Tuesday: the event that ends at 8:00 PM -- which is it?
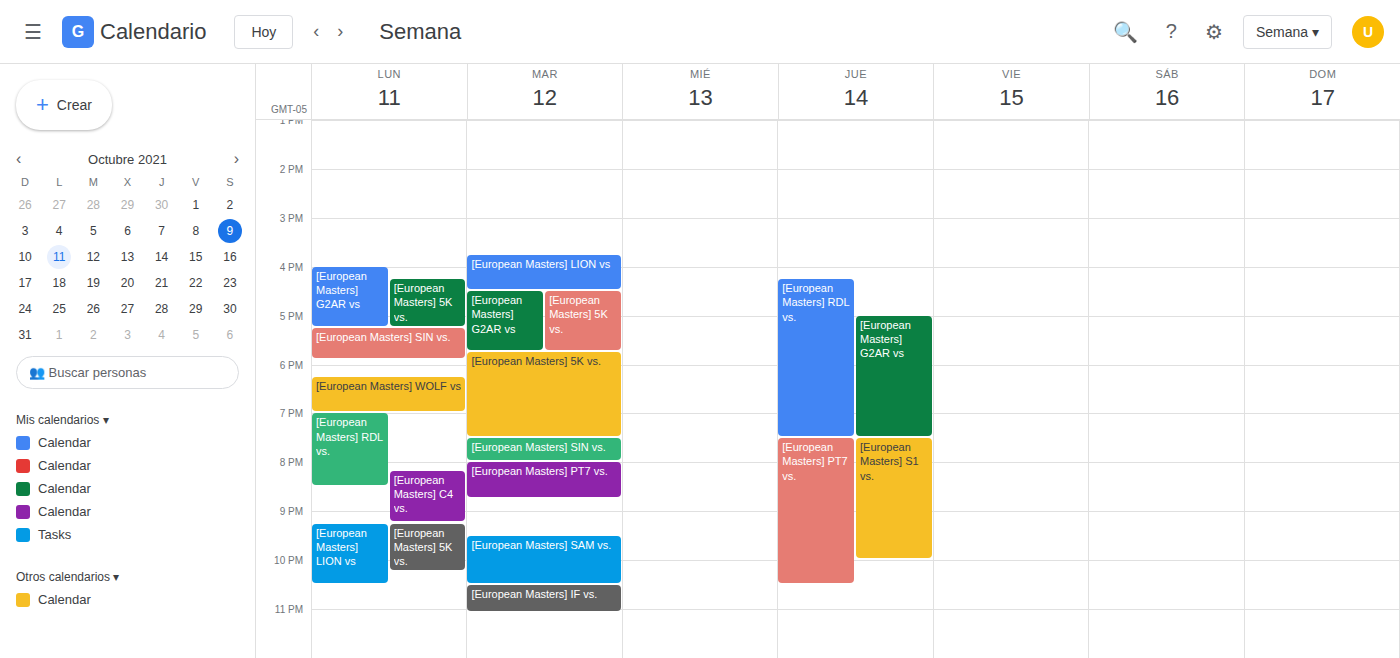
"[European Masters] SIN vs."